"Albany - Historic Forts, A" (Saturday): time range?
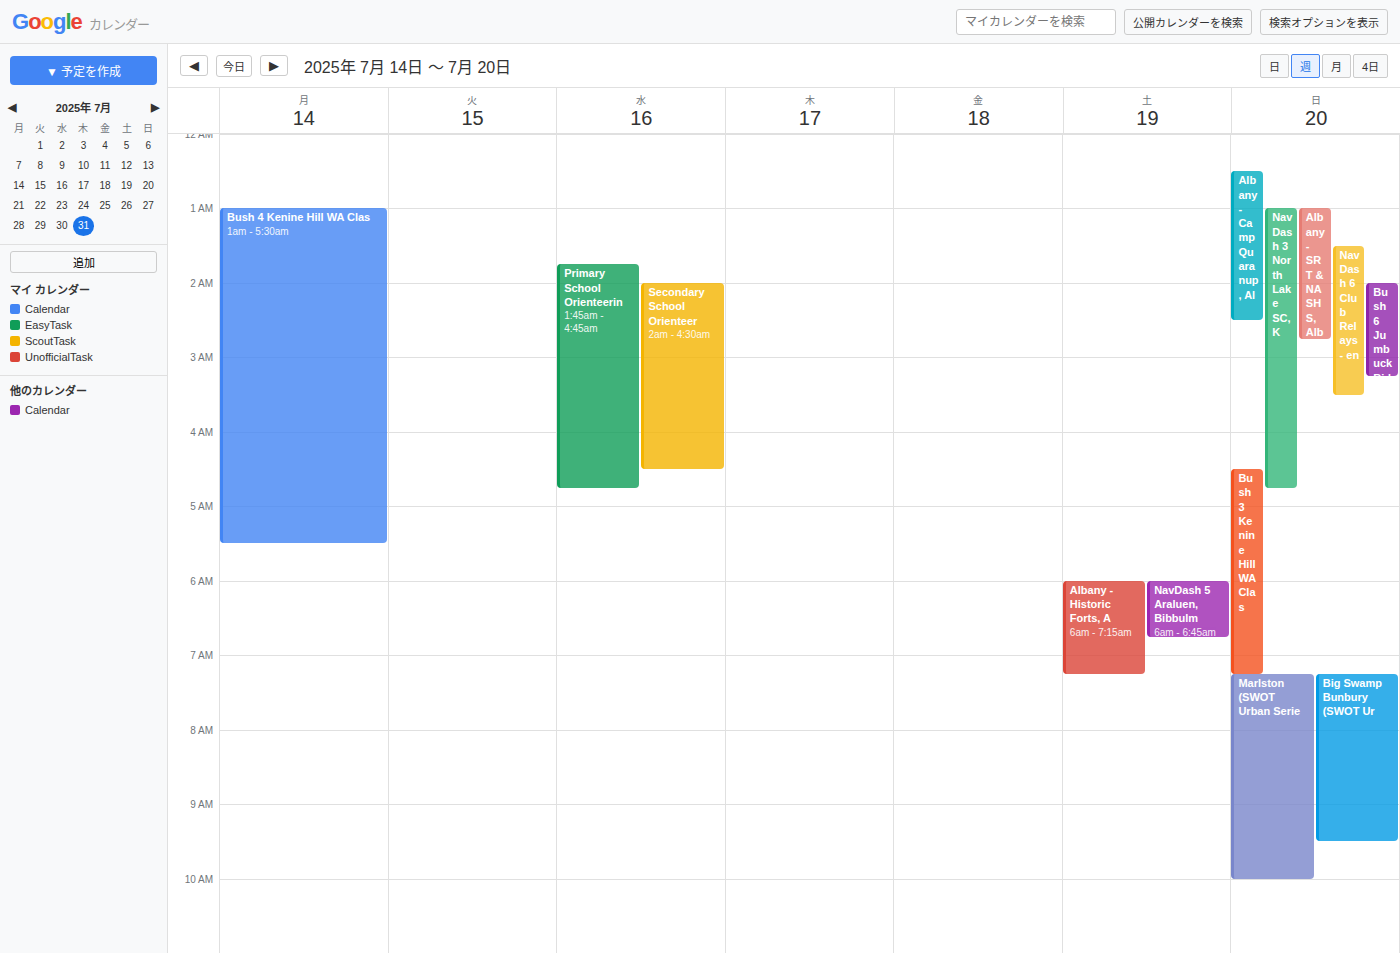
6:00 AM to 7:15 AM